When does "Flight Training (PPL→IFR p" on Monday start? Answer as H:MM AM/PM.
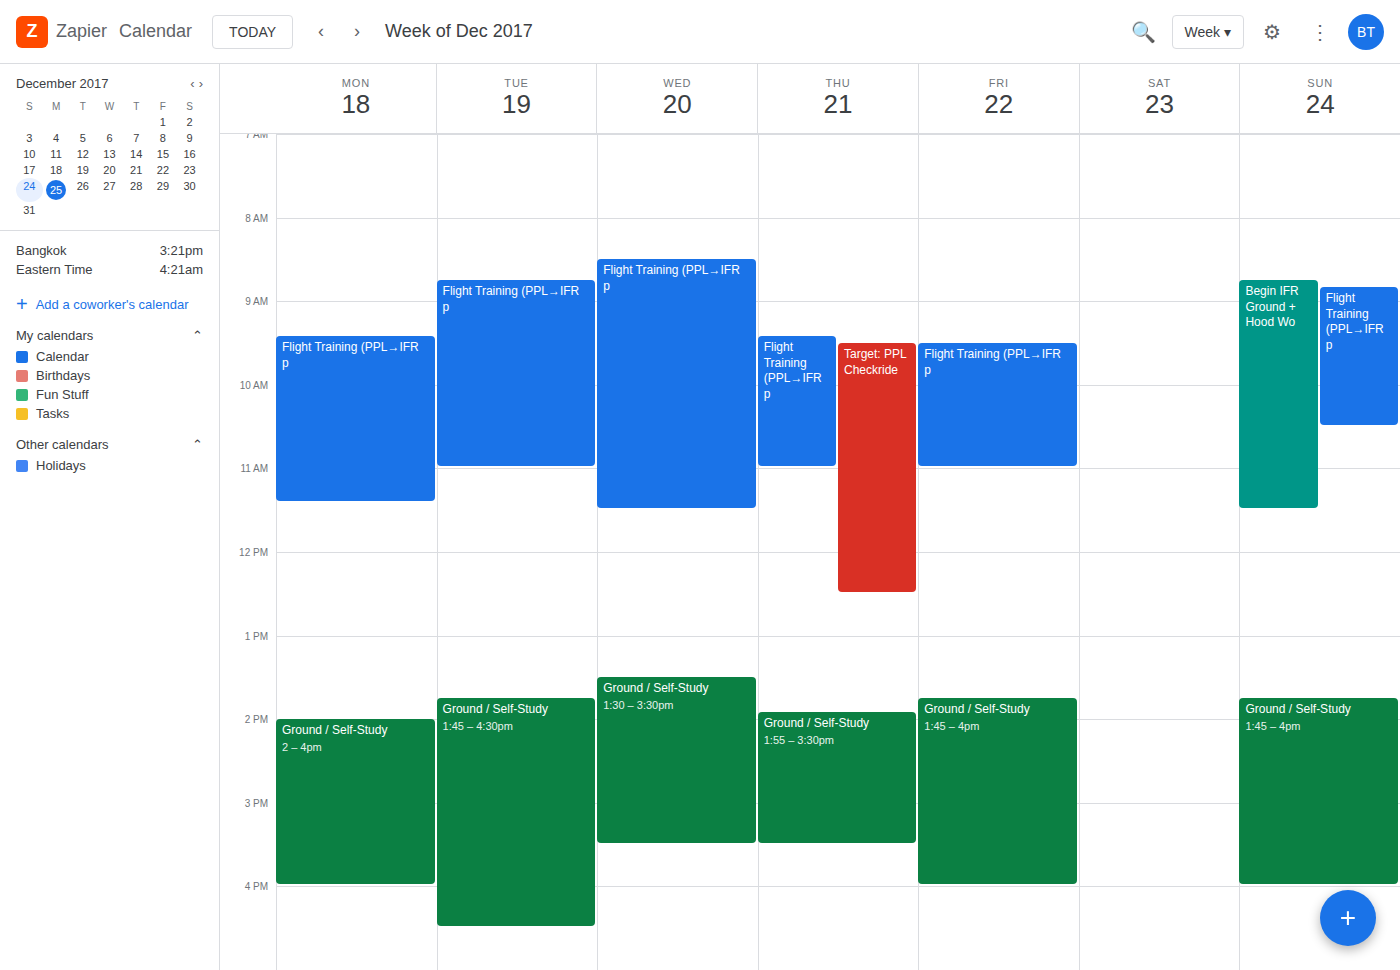
9:25 AM